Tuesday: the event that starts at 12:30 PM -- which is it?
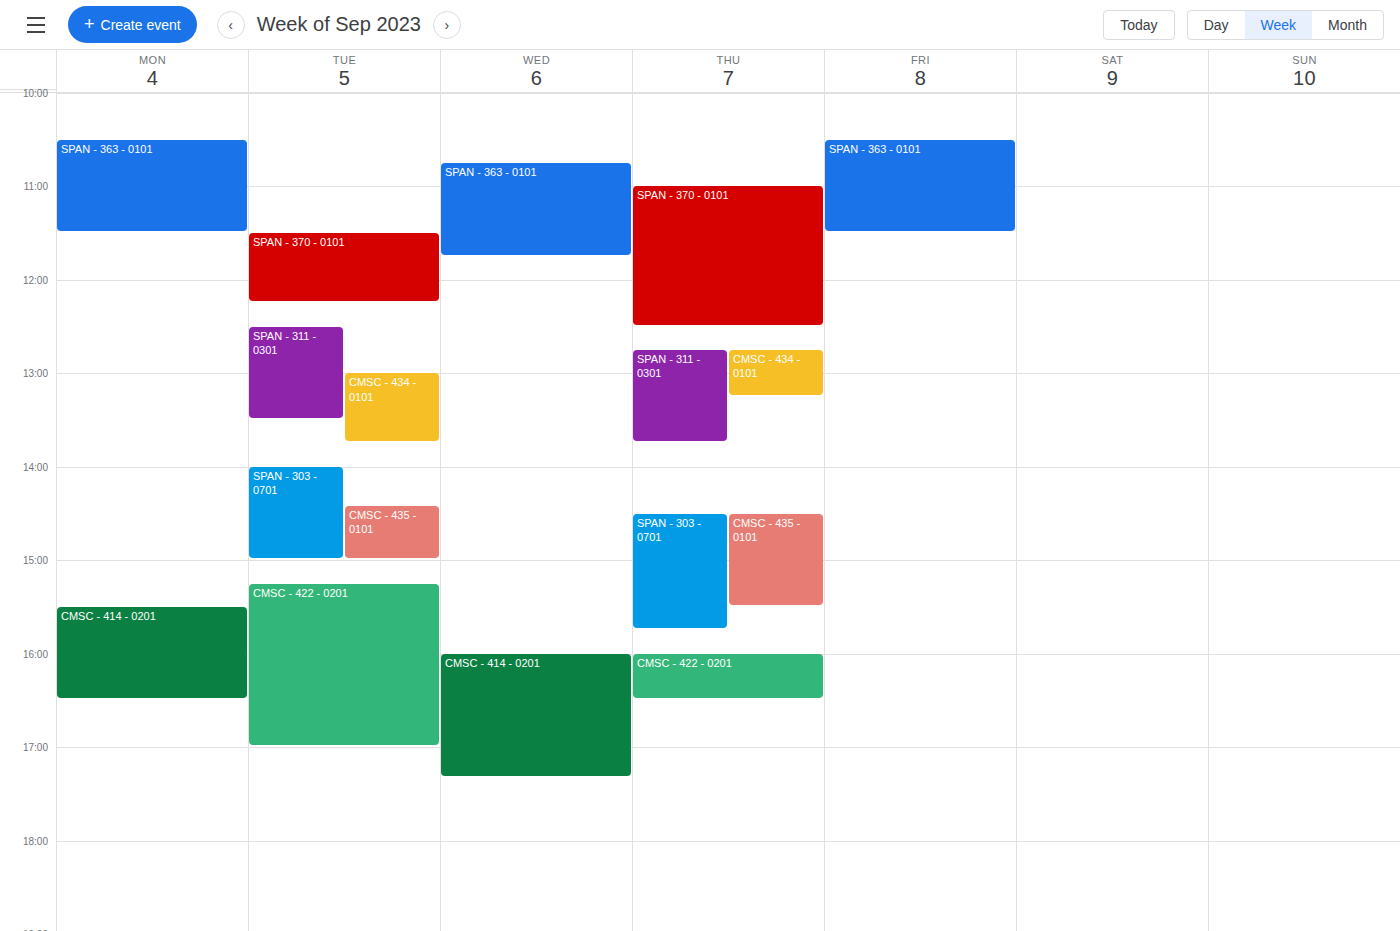
"SPAN - 311 - 0301"